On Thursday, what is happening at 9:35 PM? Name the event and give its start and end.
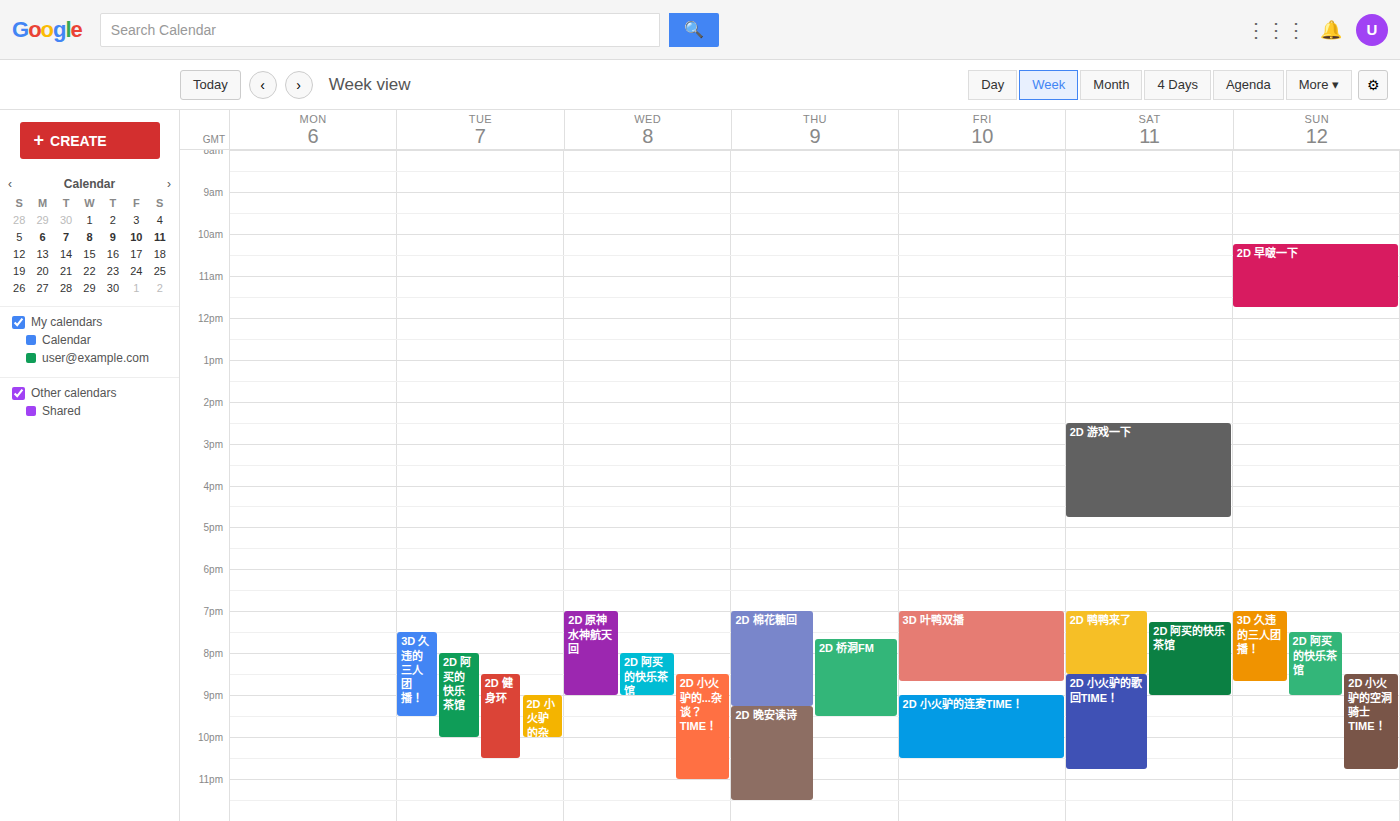
"2D 晚安读诗", 9:15 PM to 11:30 PM